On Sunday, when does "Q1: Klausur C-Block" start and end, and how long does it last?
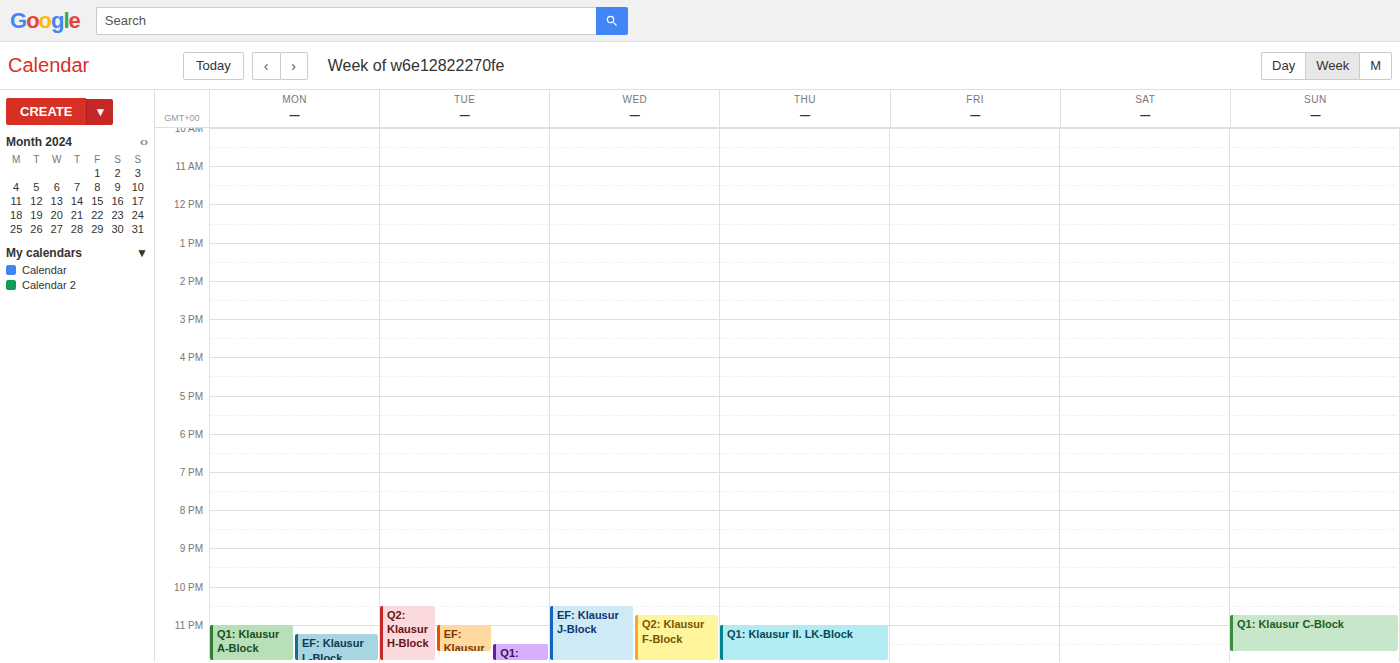
10:45 PM to 11:45 PM, 1 hour